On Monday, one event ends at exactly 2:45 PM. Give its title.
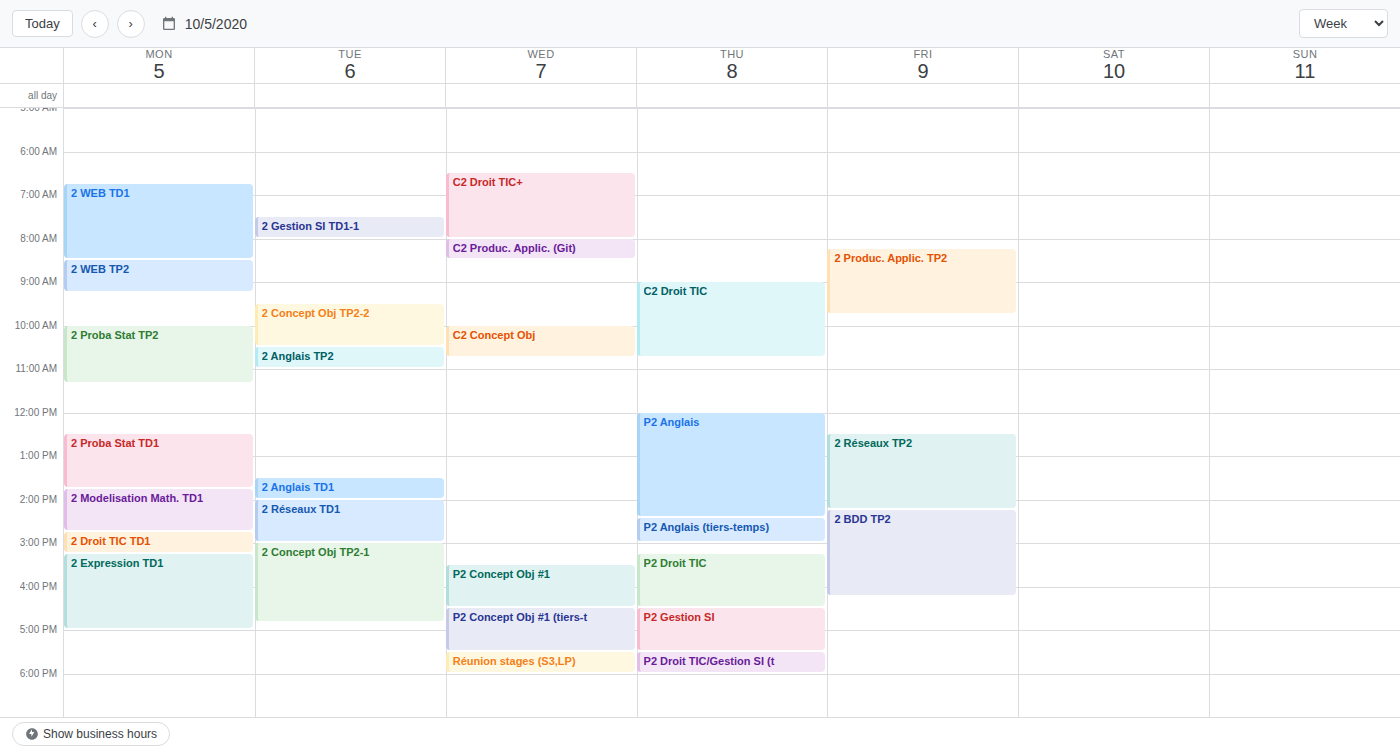
"2 Modelisation Math. TD1"